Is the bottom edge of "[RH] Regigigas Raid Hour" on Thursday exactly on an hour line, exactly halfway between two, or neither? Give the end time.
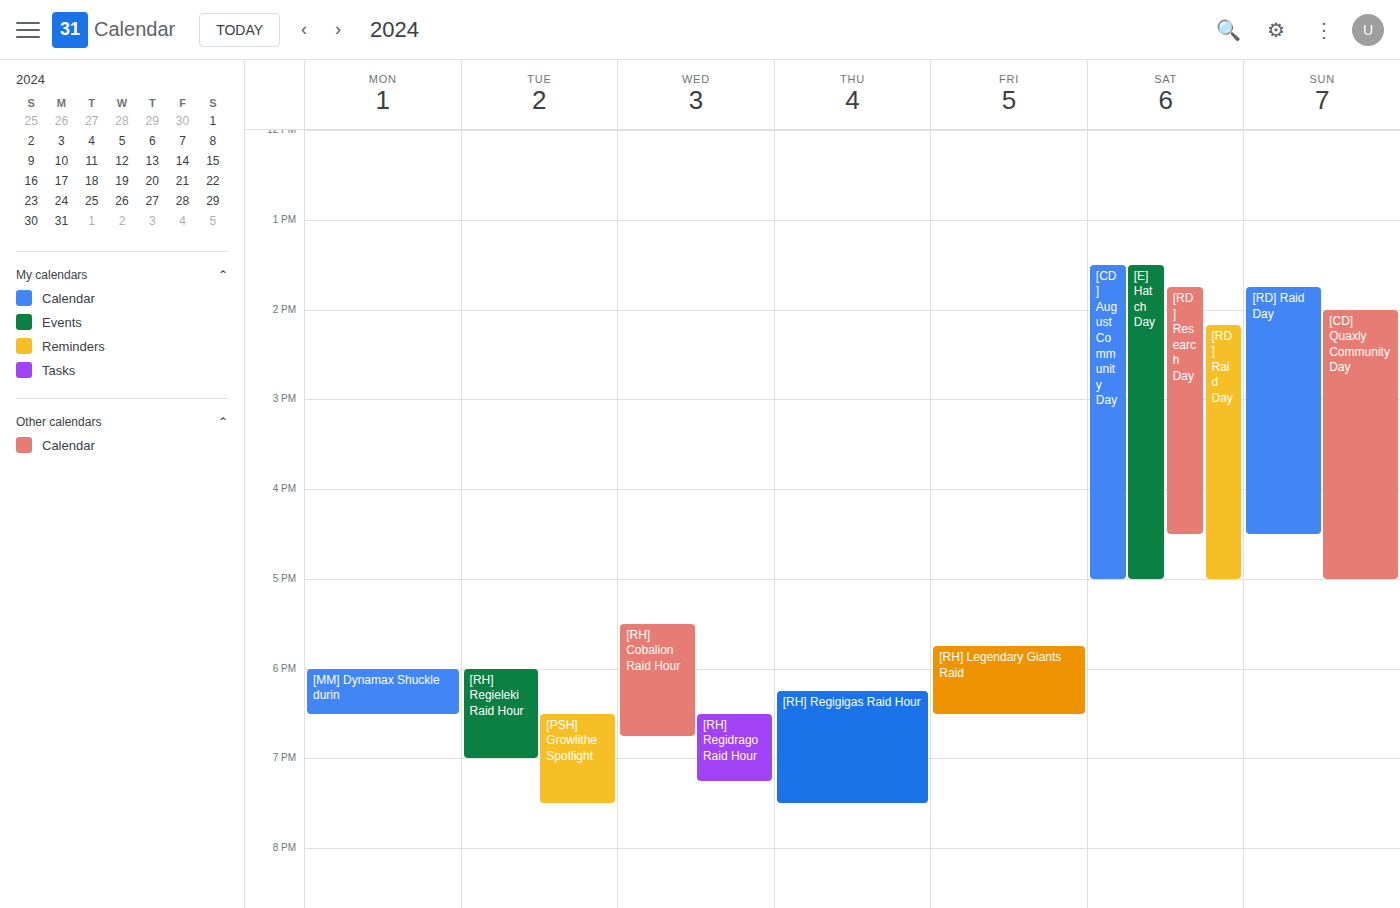
7:30 PM -- halfway between the 7 PM and 8 PM lines.